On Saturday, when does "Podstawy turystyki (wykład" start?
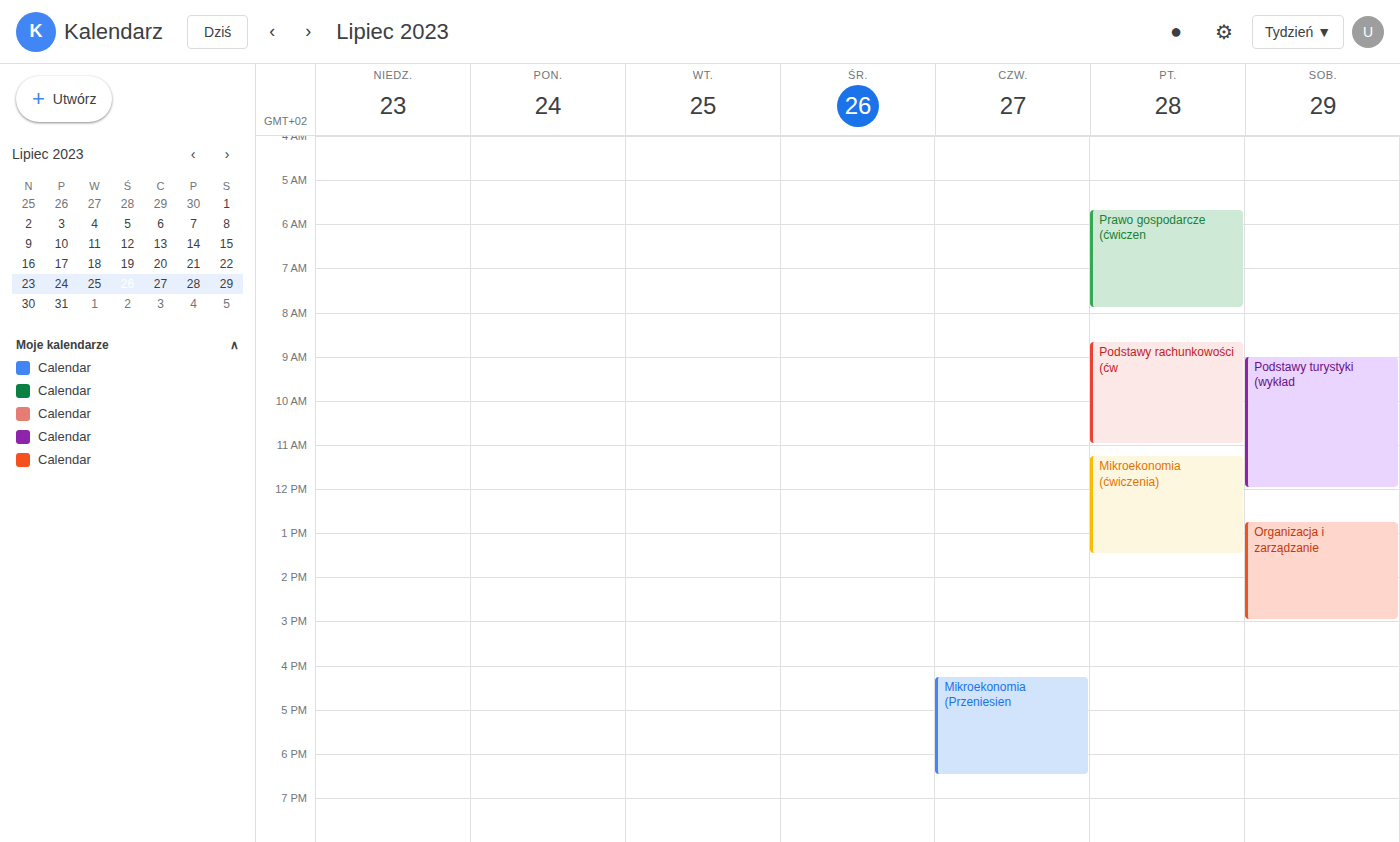
09:00